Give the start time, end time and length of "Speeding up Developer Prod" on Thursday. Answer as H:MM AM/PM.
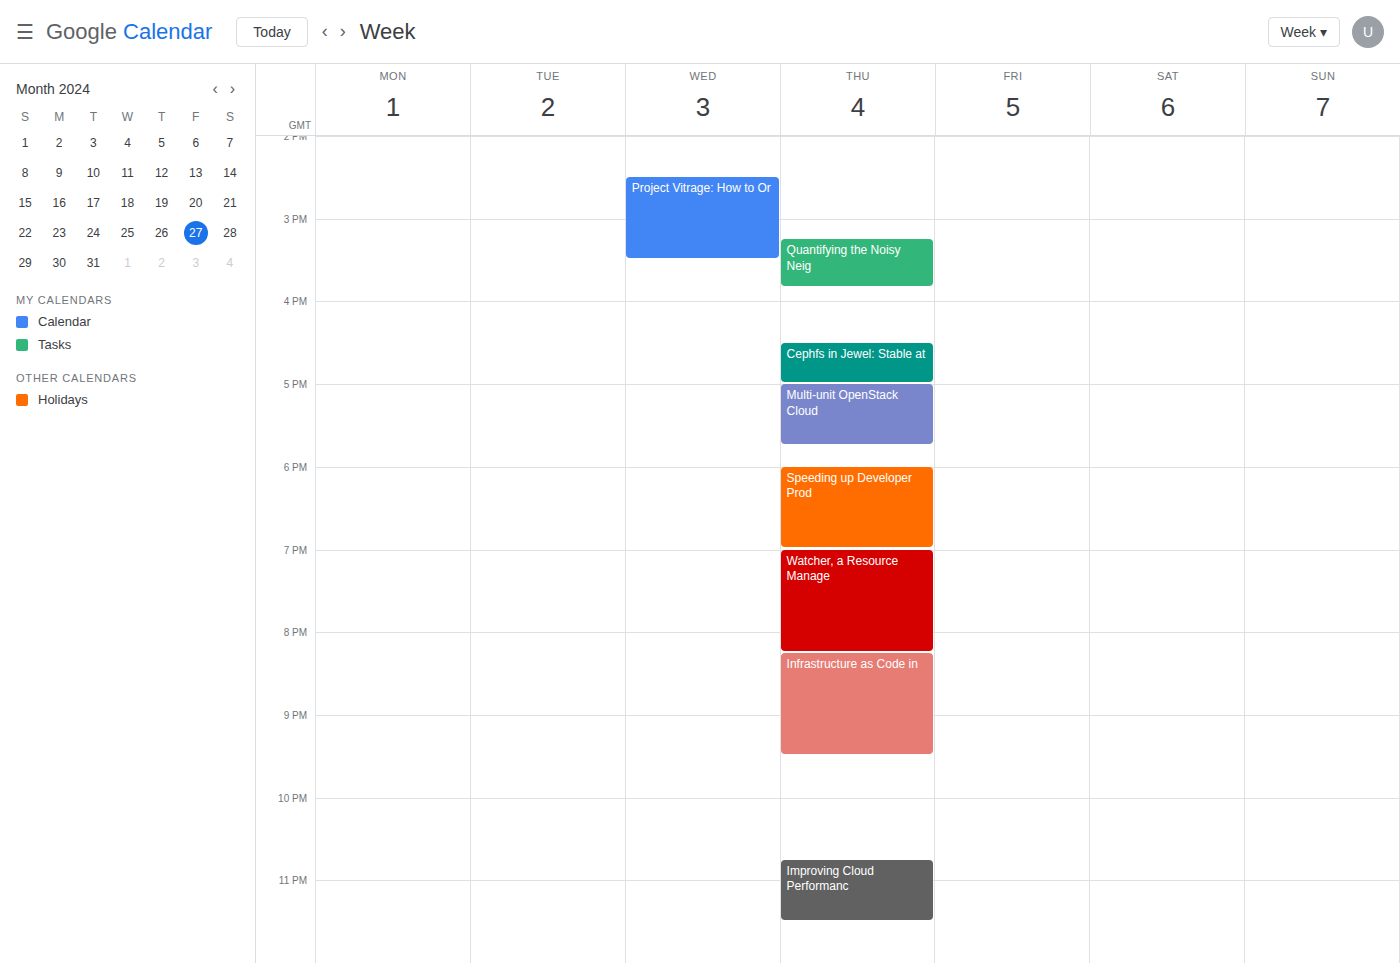
6:00 PM to 7:00 PM, 1 hour